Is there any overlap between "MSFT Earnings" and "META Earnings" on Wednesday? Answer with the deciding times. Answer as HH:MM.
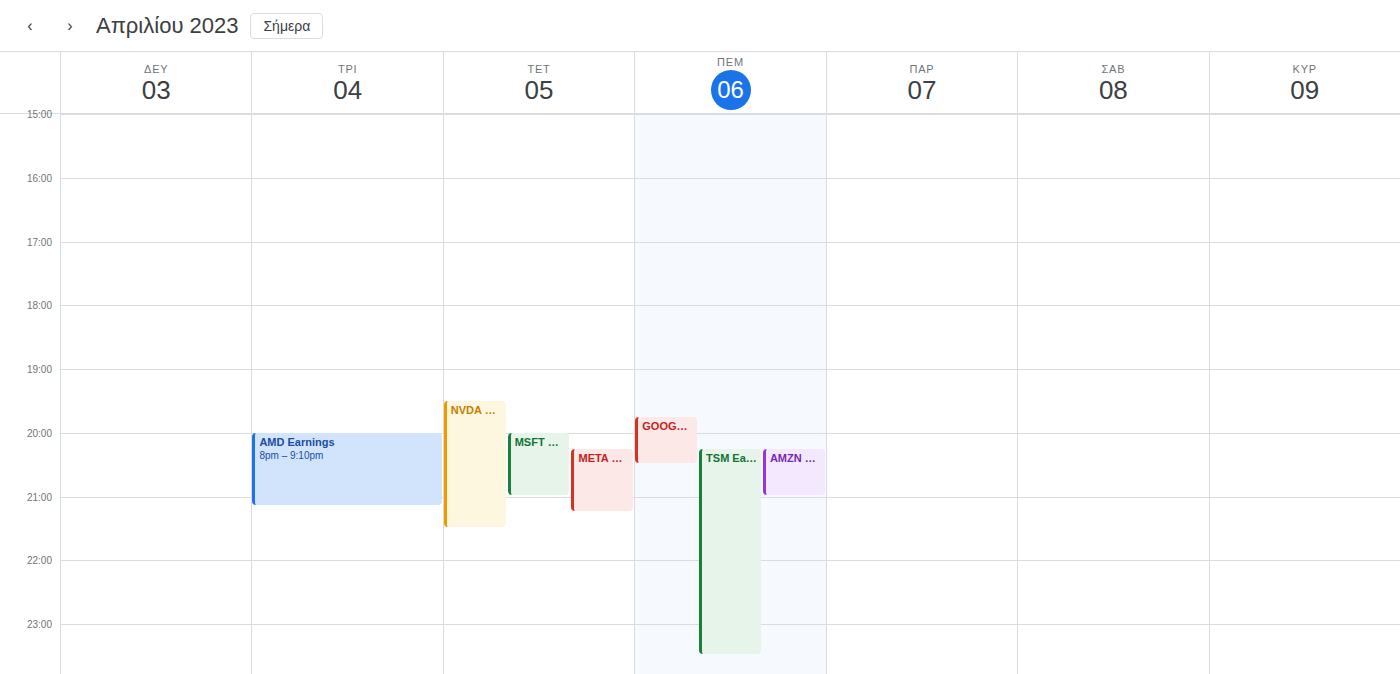
"META Earnings" starts at 20:15, before "MSFT Earnings" ends at 21:00 -- they overlap.